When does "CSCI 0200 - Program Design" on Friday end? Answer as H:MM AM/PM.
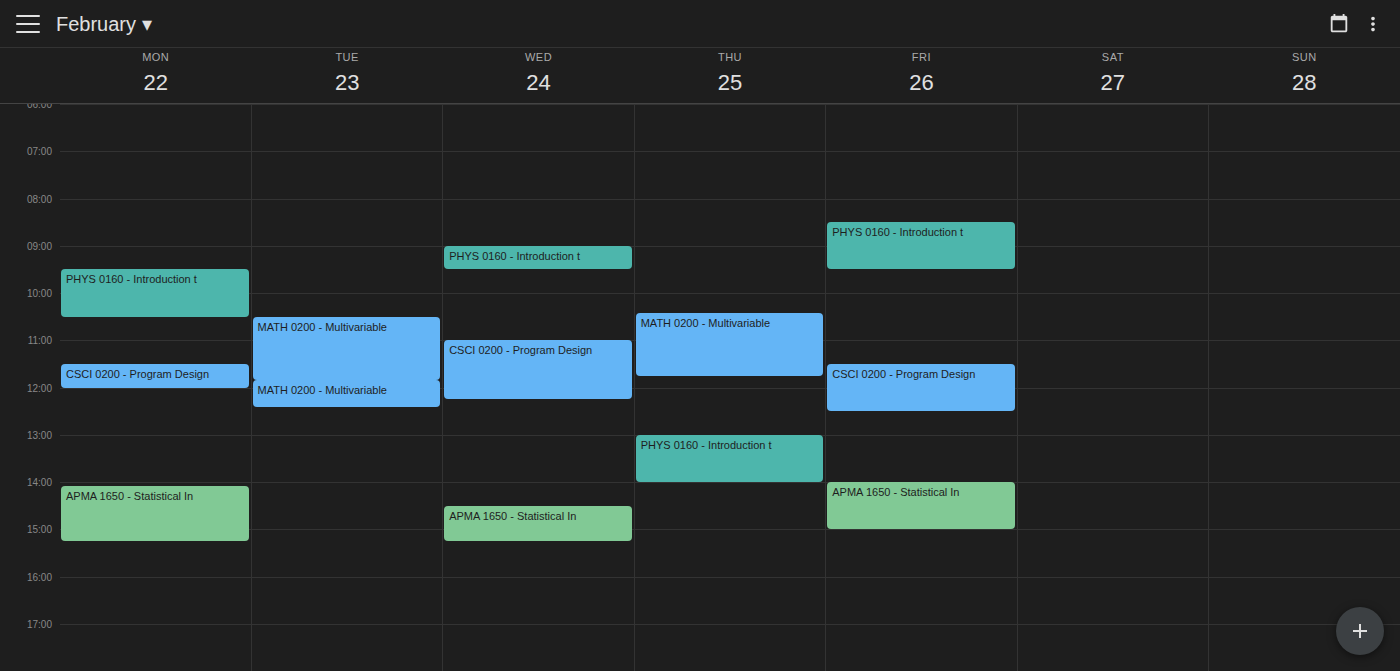
12:30 PM